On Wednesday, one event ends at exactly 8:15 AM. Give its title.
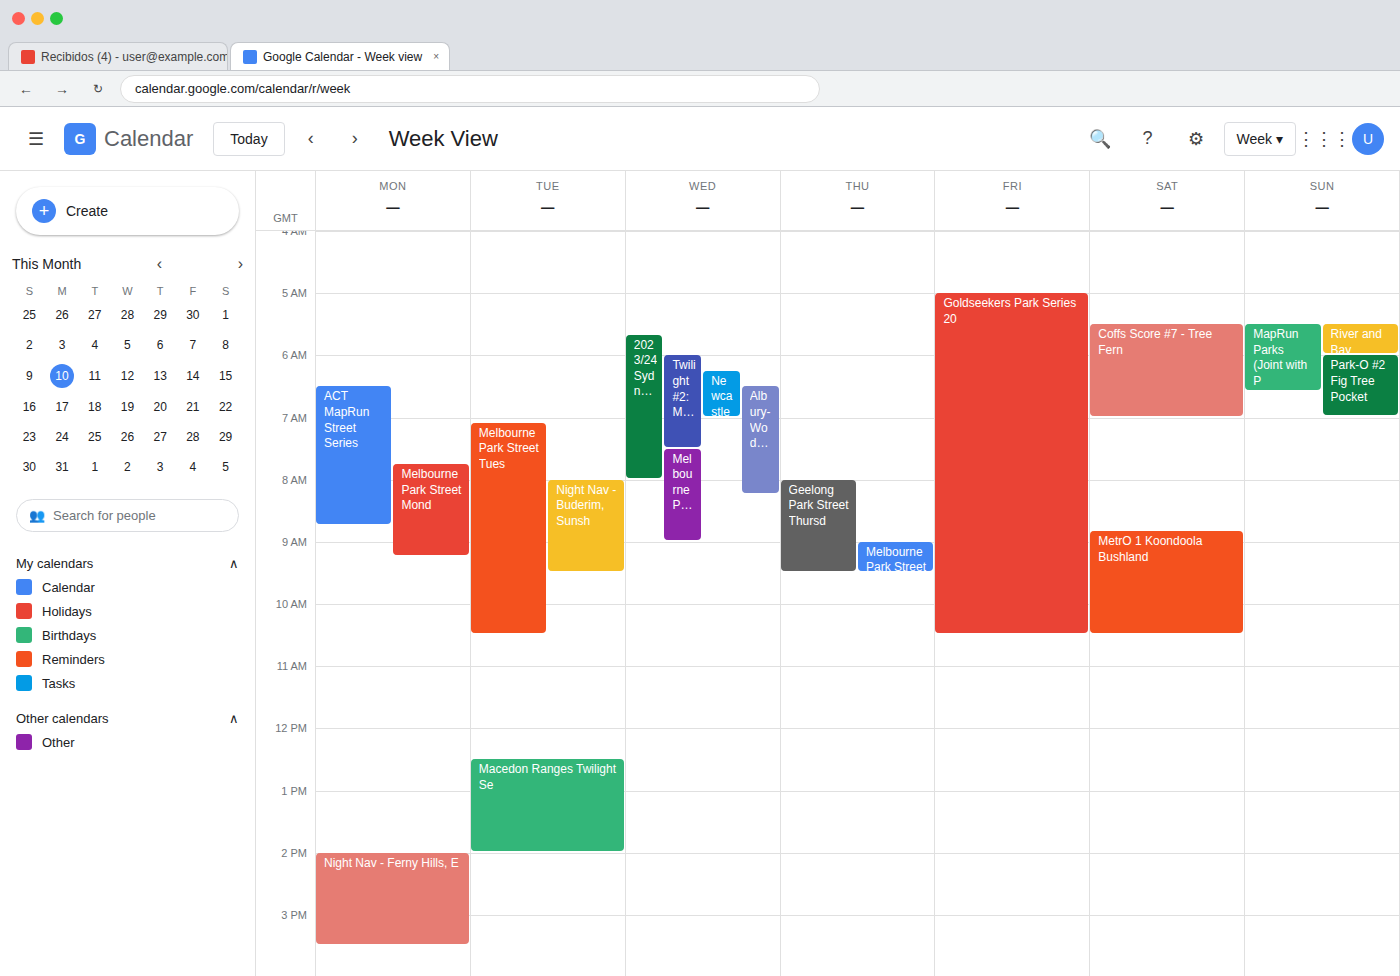
"Albury-Wodonga Park & Stre"